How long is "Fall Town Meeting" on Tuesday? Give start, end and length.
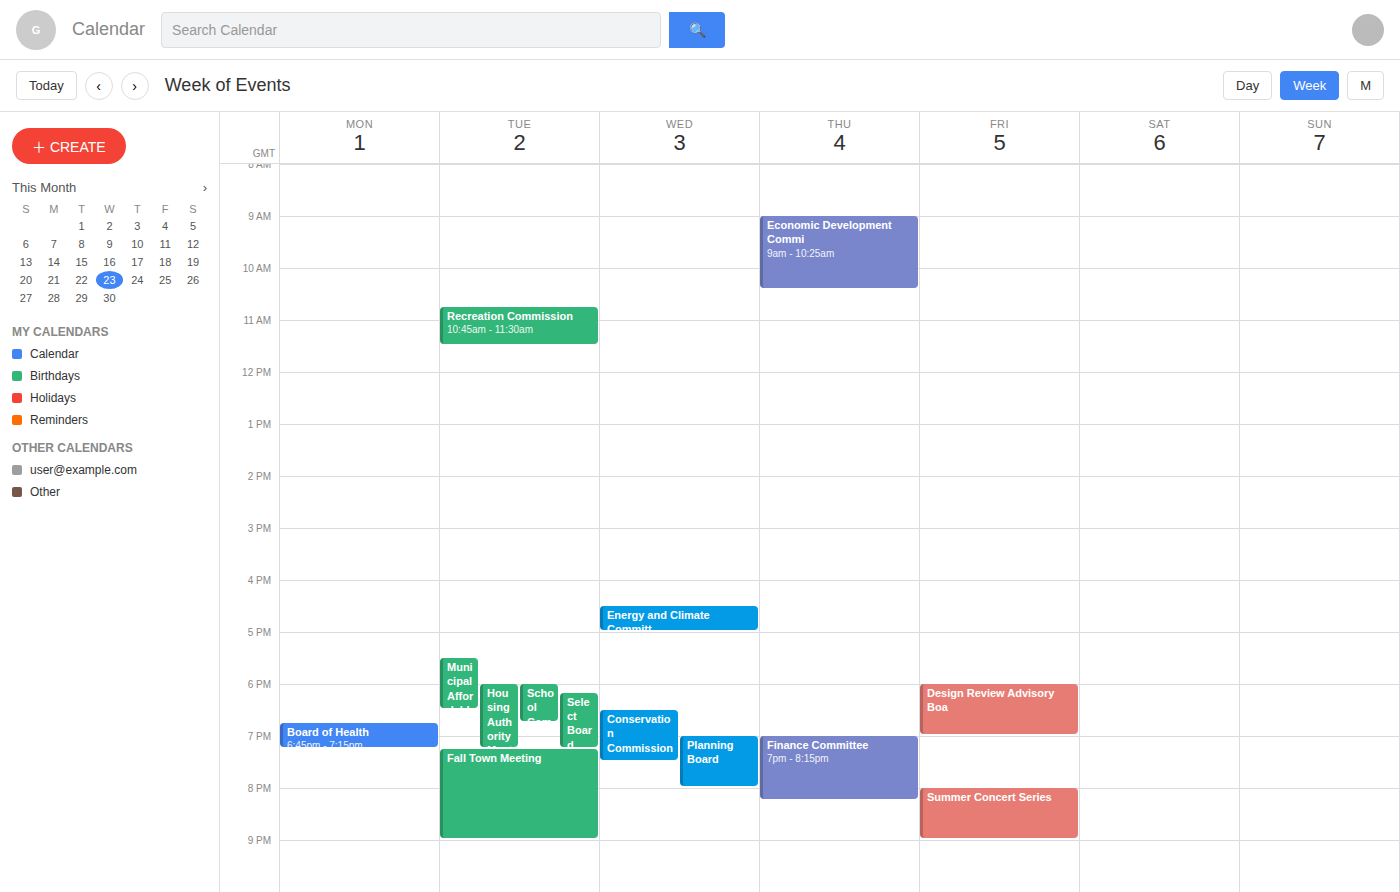
7:15 PM to 9:00 PM, 1 hour 45 minutes